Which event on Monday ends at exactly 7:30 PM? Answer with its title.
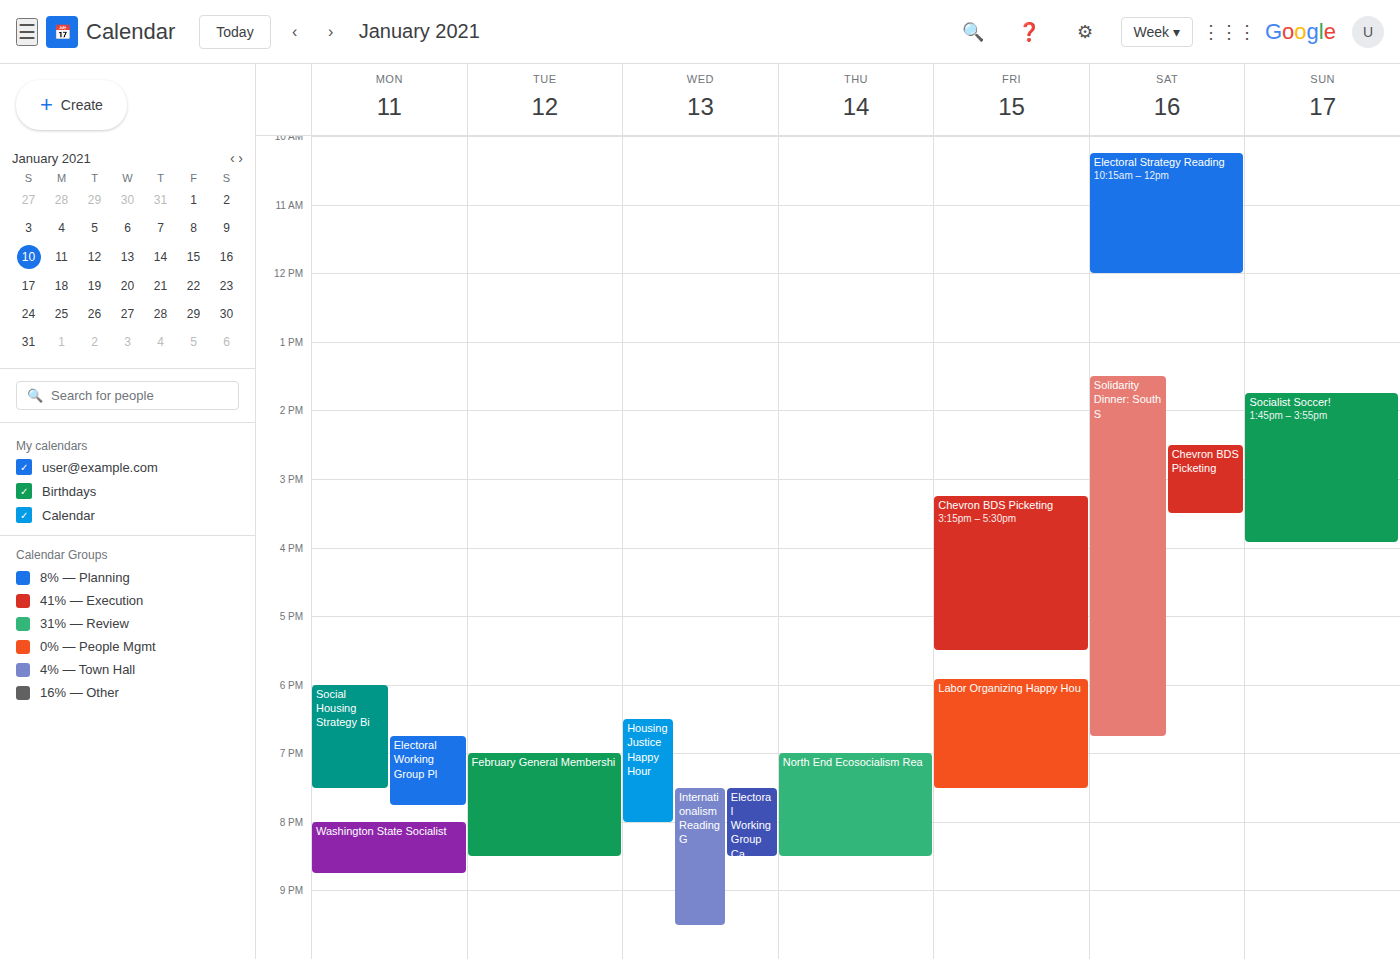
"Social Housing Strategy Bi"